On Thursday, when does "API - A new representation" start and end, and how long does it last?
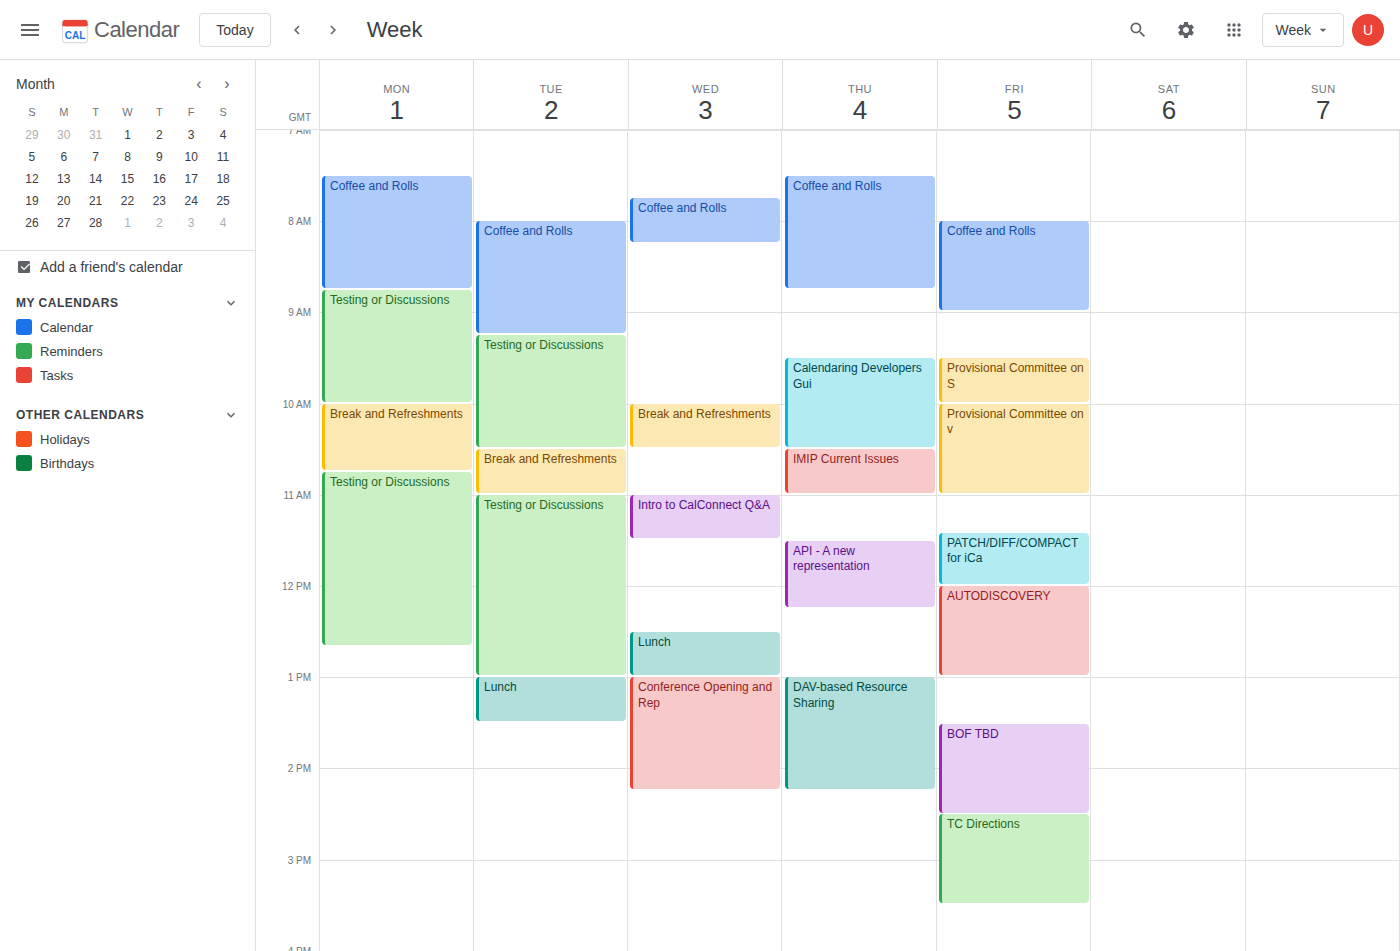
11:30 AM to 12:15 PM, 45 minutes